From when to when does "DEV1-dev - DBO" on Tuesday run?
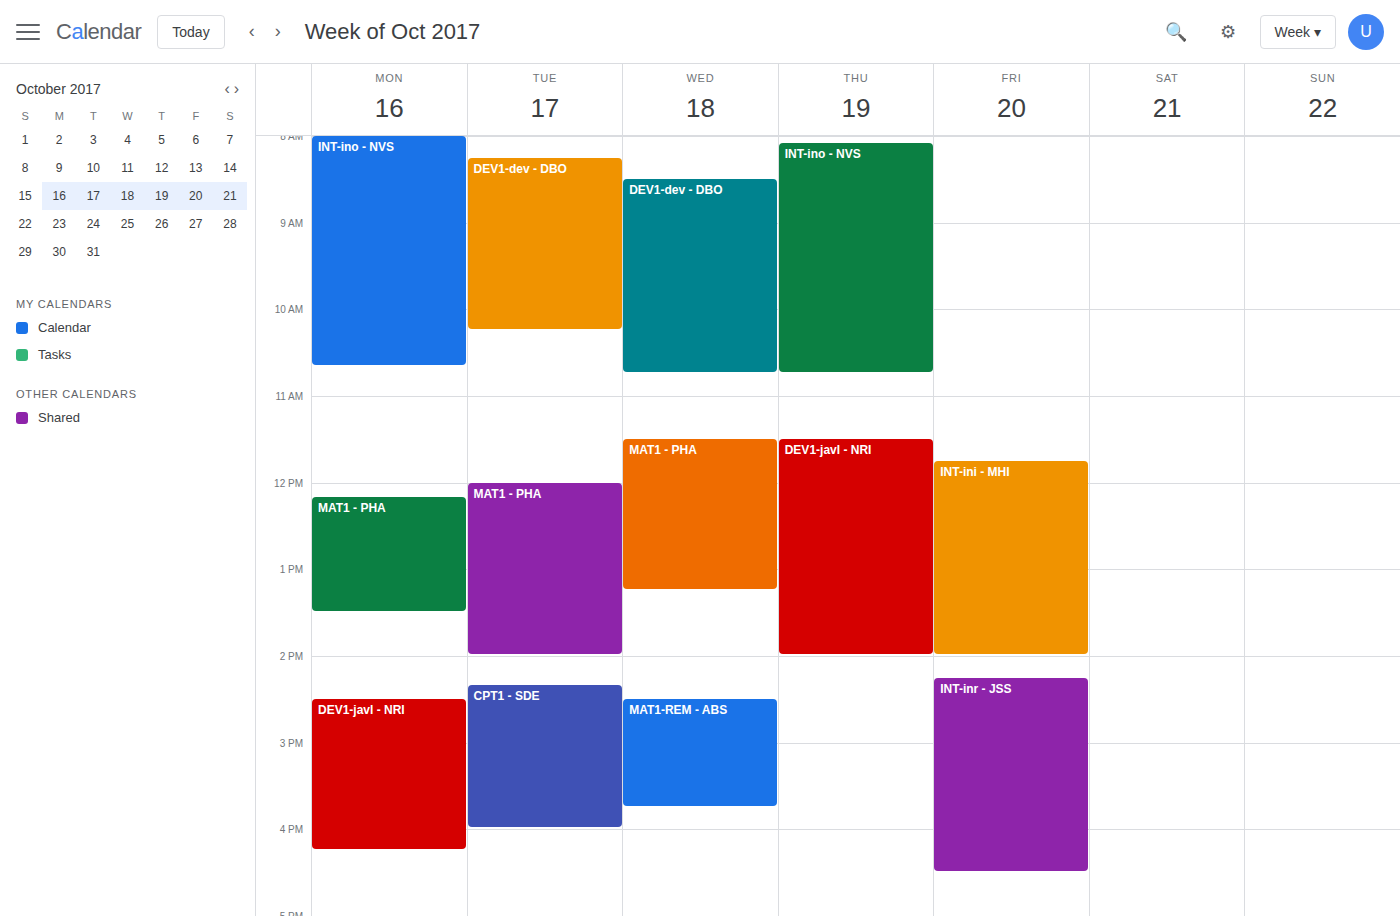
08:15 to 10:15